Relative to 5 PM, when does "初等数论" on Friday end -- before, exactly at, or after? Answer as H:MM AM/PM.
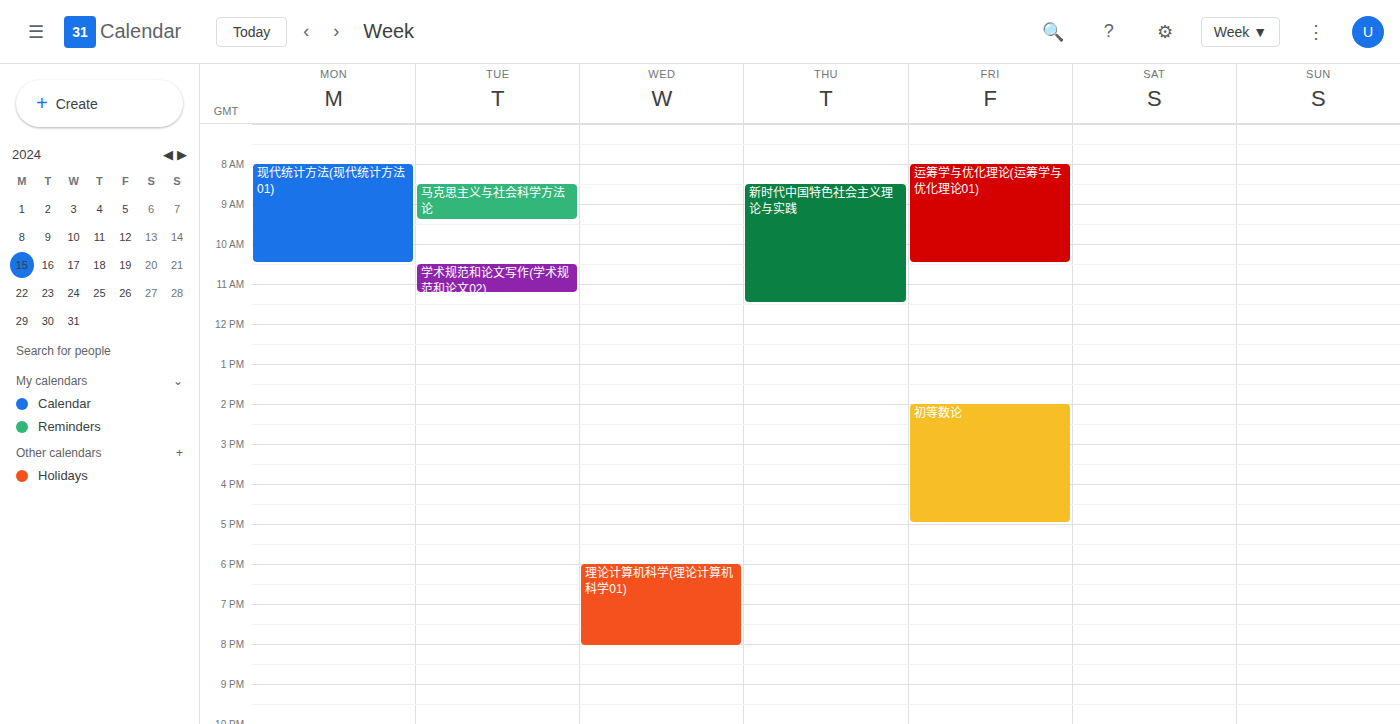
5:00 PM -- exactly at 5 PM, on the 5 PM line.